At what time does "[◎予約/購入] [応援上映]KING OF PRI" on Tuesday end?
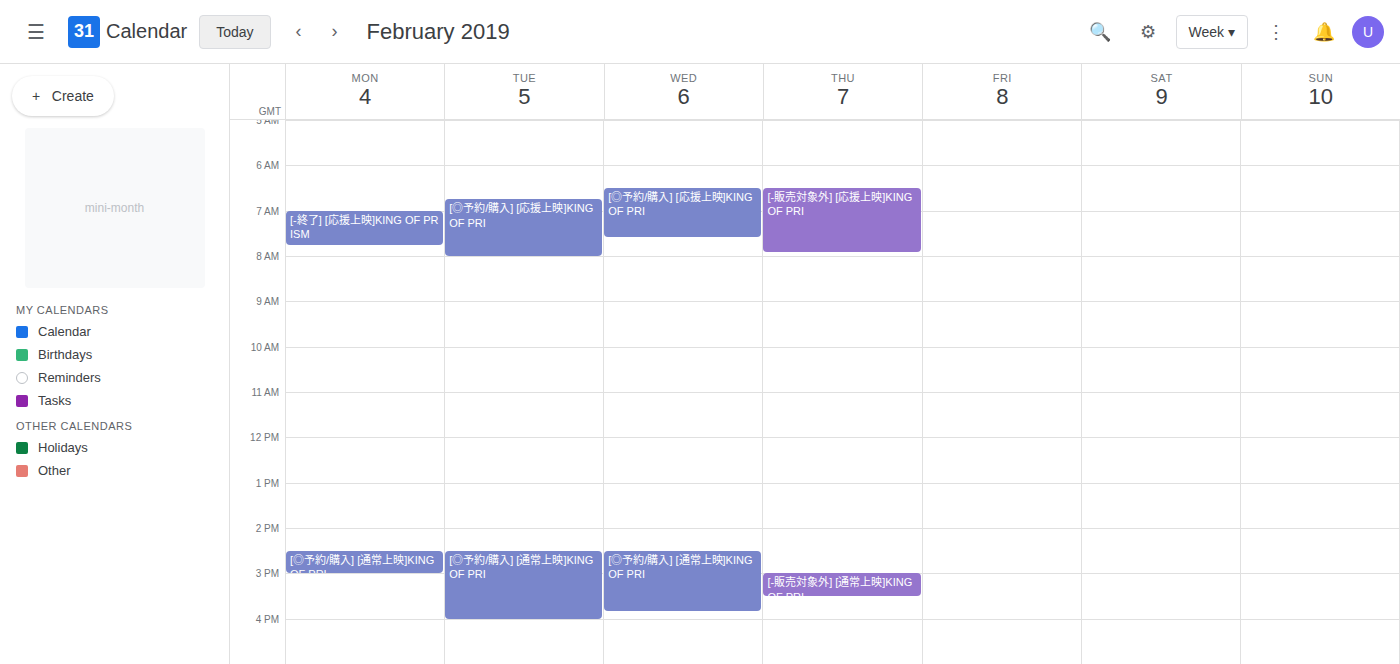
8:00 AM